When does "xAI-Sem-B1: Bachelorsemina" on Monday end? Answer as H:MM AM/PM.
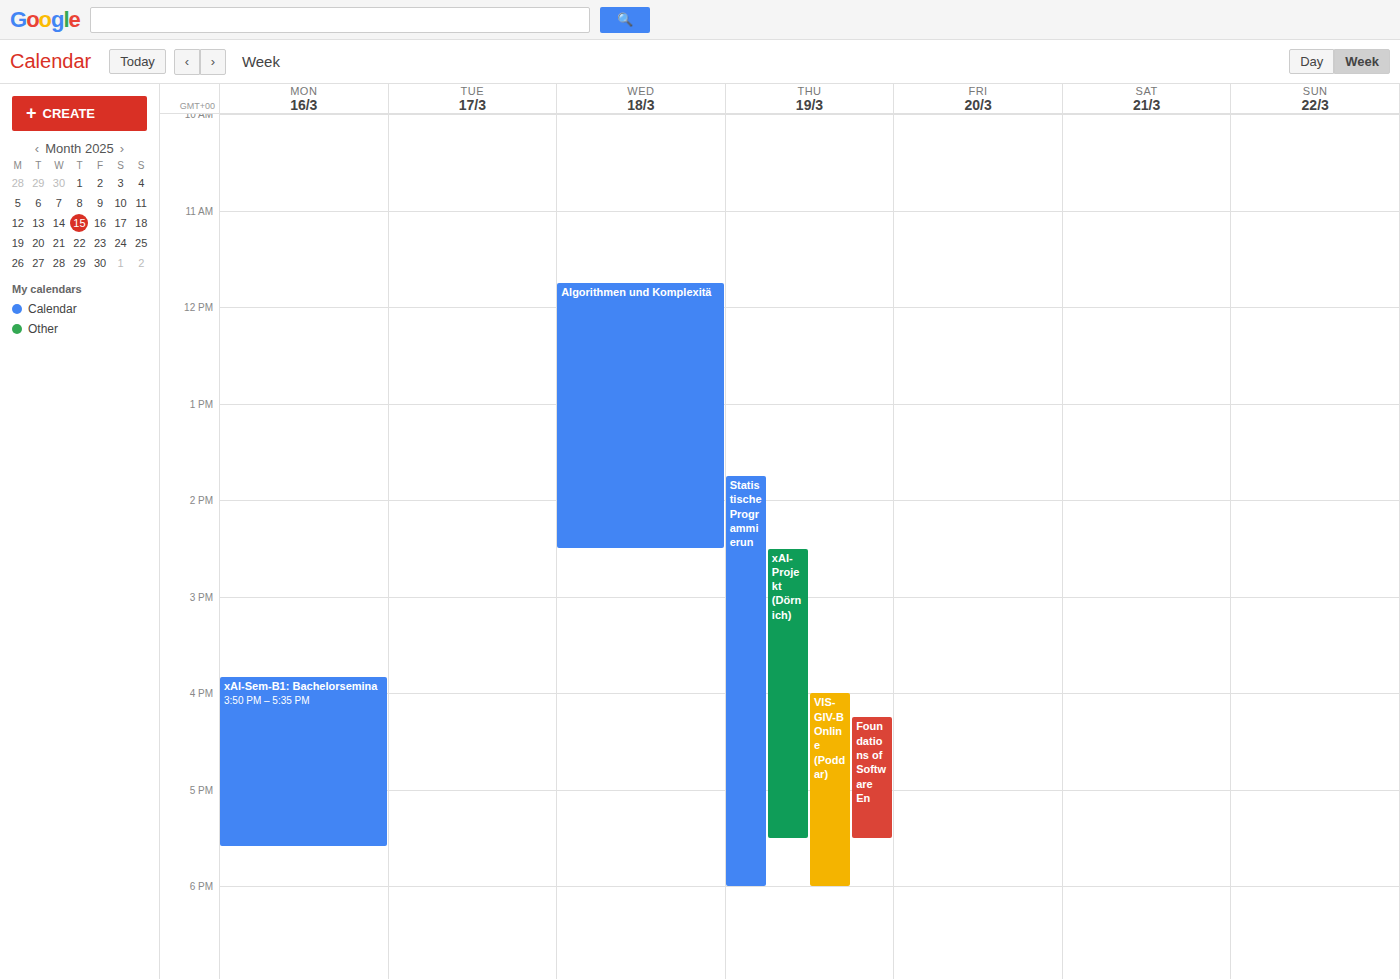
5:35 PM